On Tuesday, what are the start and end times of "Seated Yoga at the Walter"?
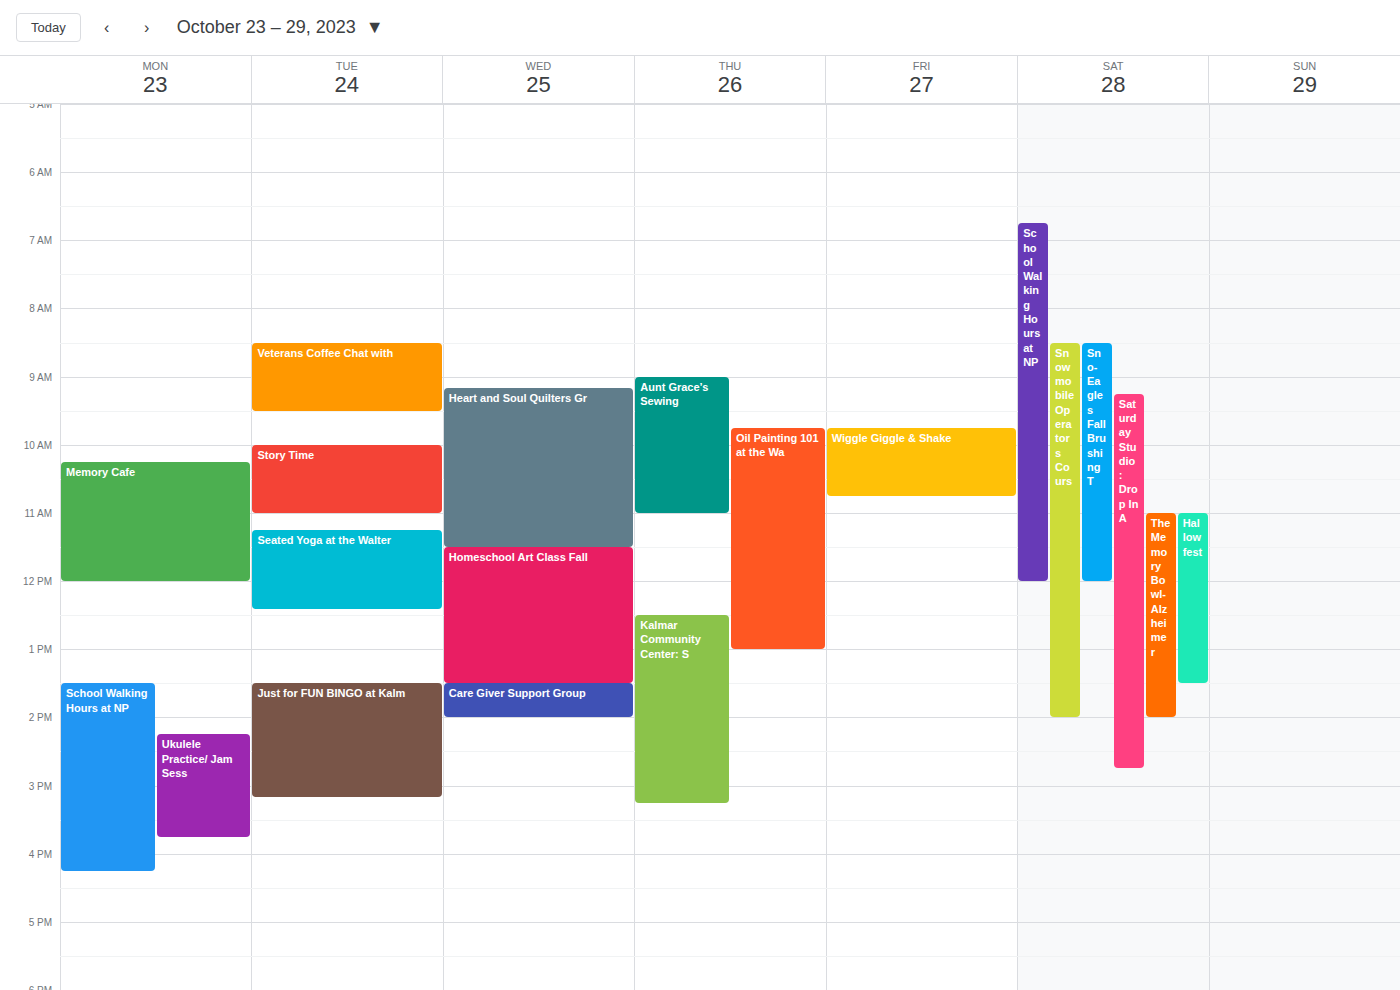
11:15 AM to 12:25 PM